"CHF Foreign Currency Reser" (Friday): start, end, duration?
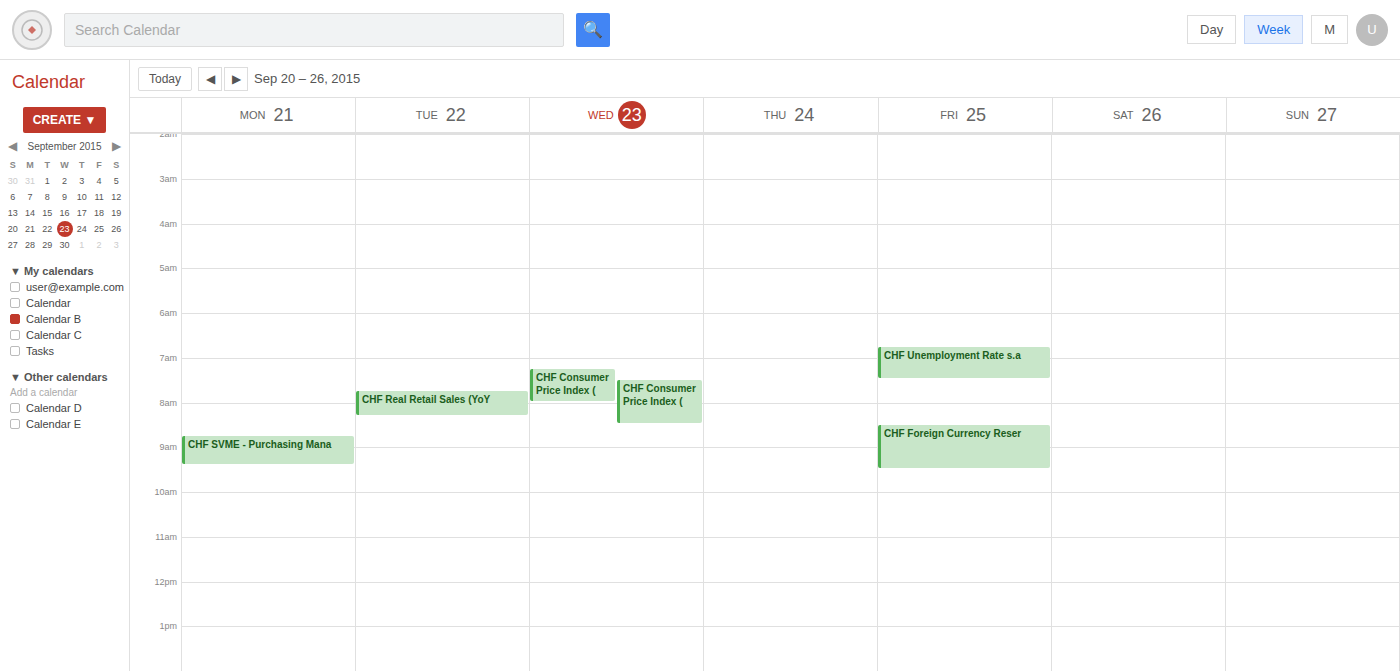
8:30 AM to 9:30 AM, 1 hour